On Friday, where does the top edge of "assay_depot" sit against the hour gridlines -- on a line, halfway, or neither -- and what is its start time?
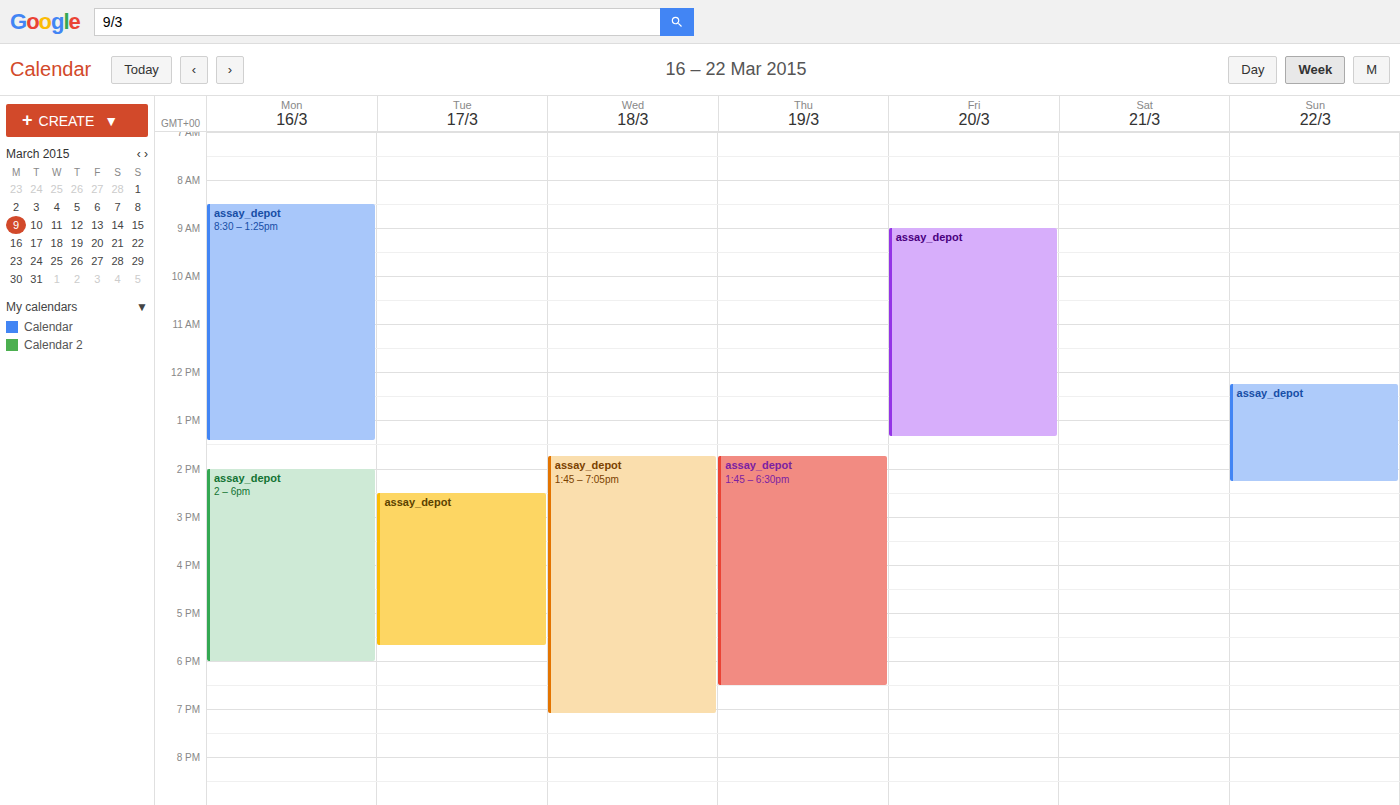
09:00 -- exactly on the 09:00 line.